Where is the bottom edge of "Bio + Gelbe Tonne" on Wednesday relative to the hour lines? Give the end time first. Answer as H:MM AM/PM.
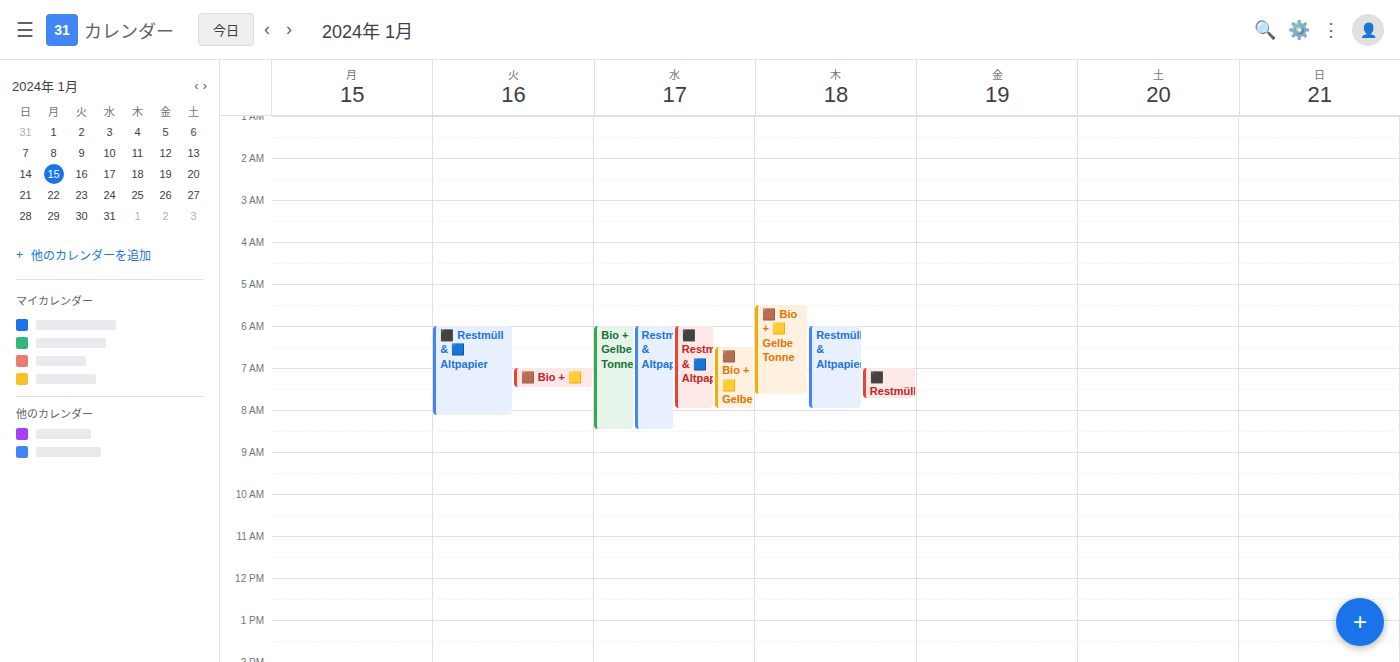
8:30 AM -- halfway between the 8 AM and 9 AM lines.